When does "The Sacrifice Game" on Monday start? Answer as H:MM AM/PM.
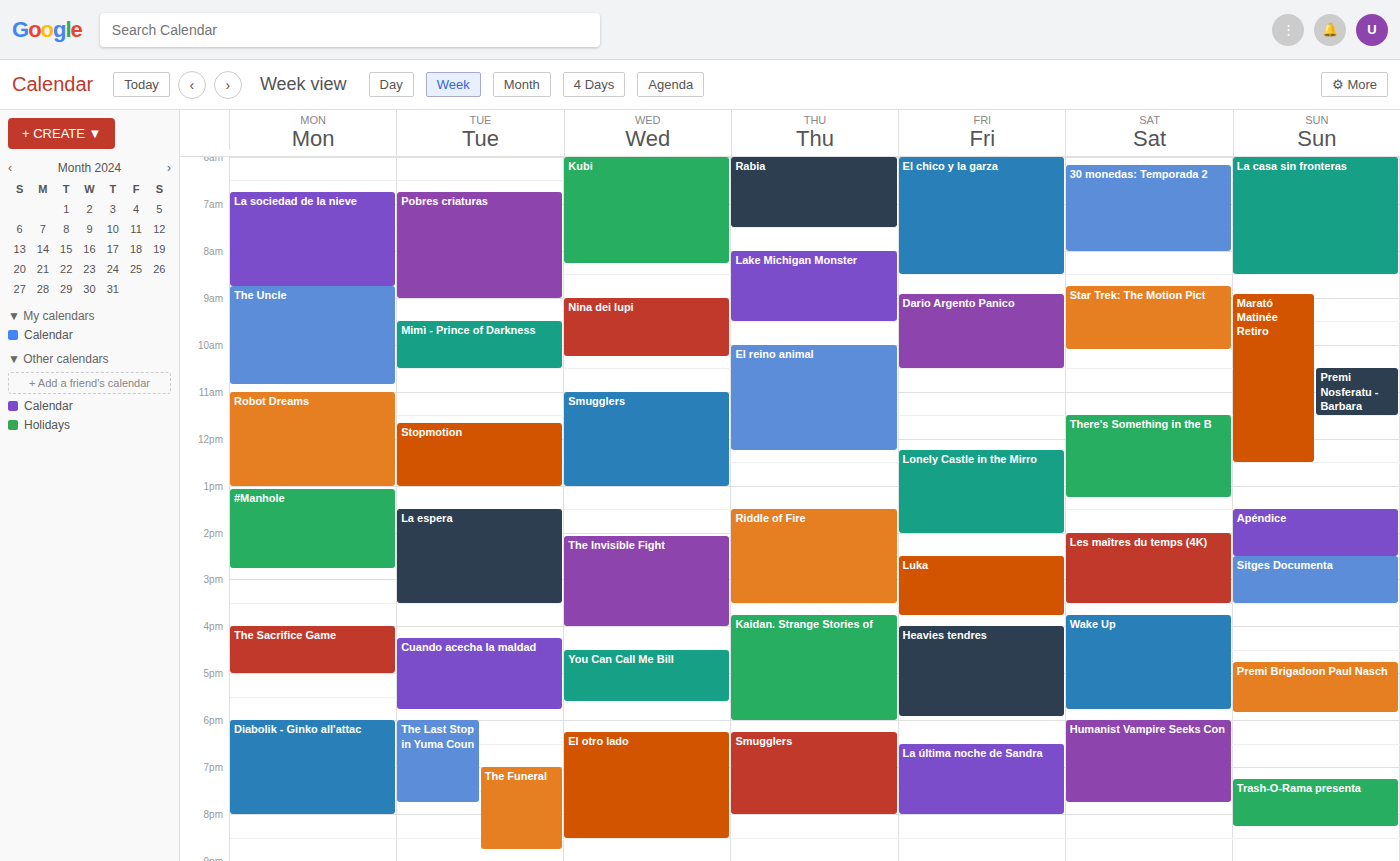
4:00 PM